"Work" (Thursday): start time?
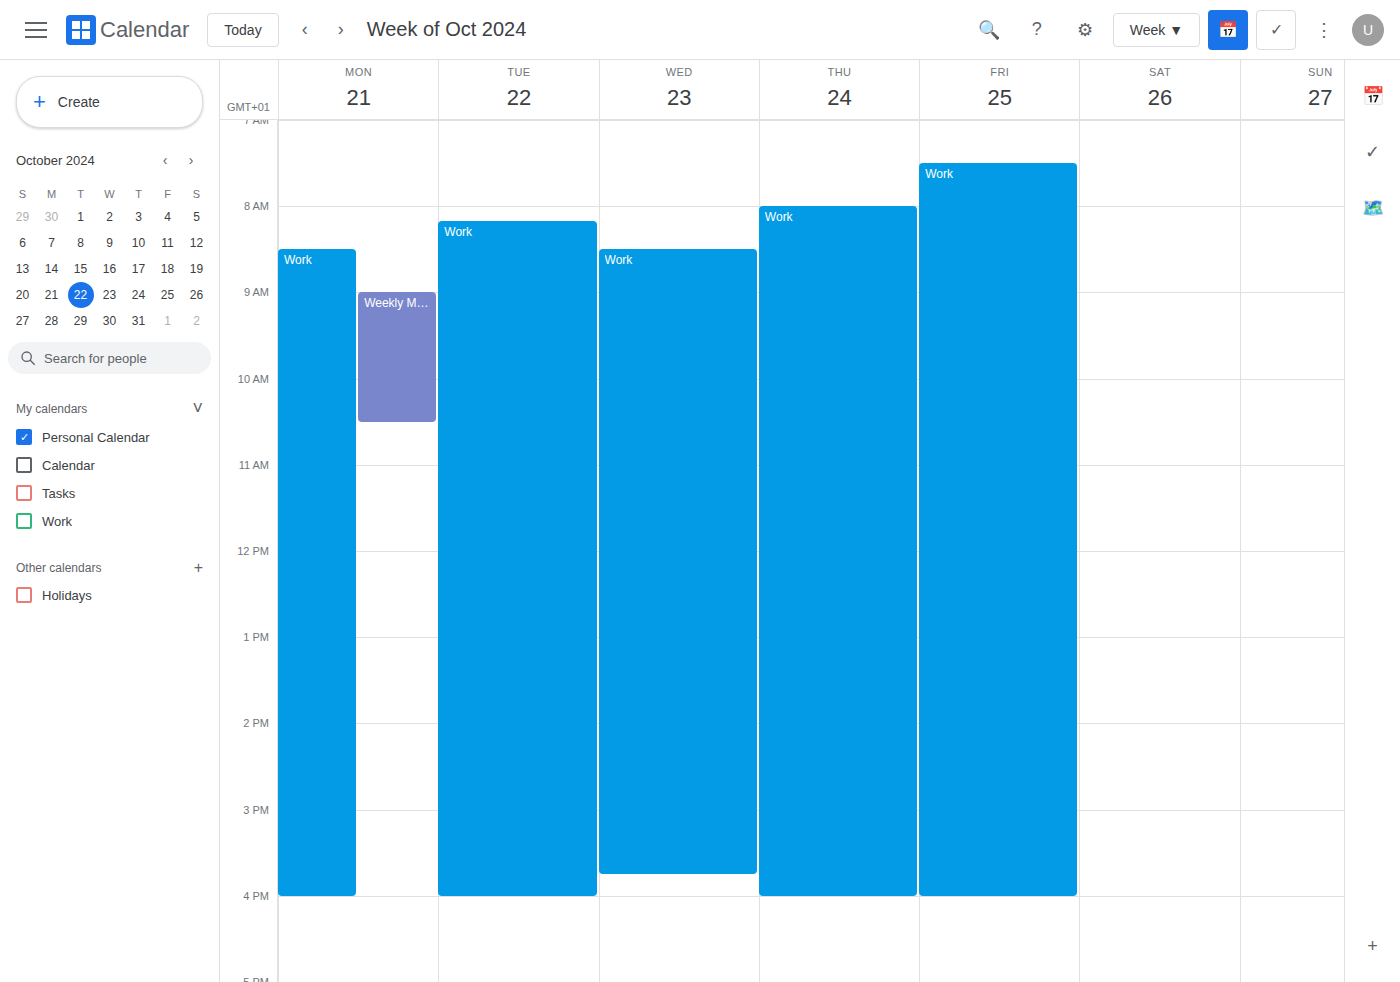
8:00 AM